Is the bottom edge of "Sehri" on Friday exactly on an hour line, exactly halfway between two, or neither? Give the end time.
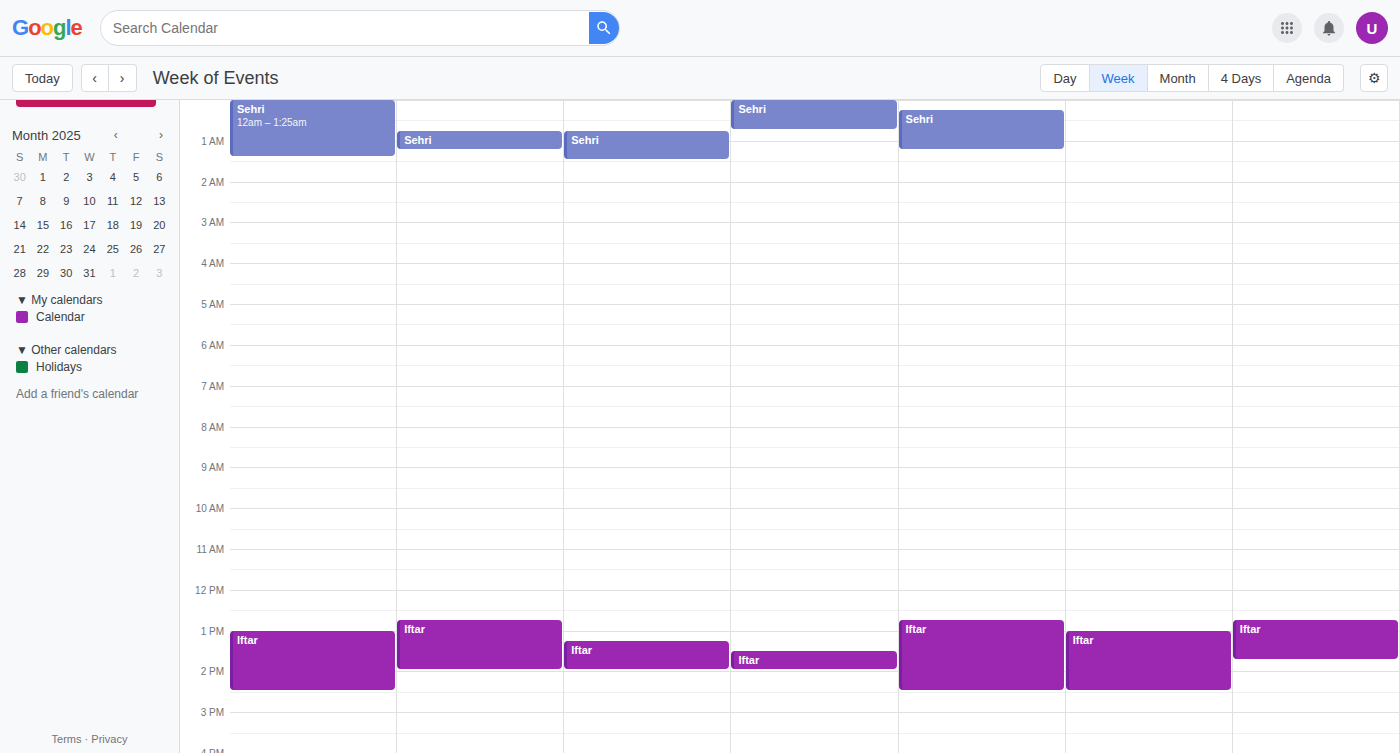
1:15 AM -- neither: a quarter of the way from the 1 AM line to the 2 AM line.